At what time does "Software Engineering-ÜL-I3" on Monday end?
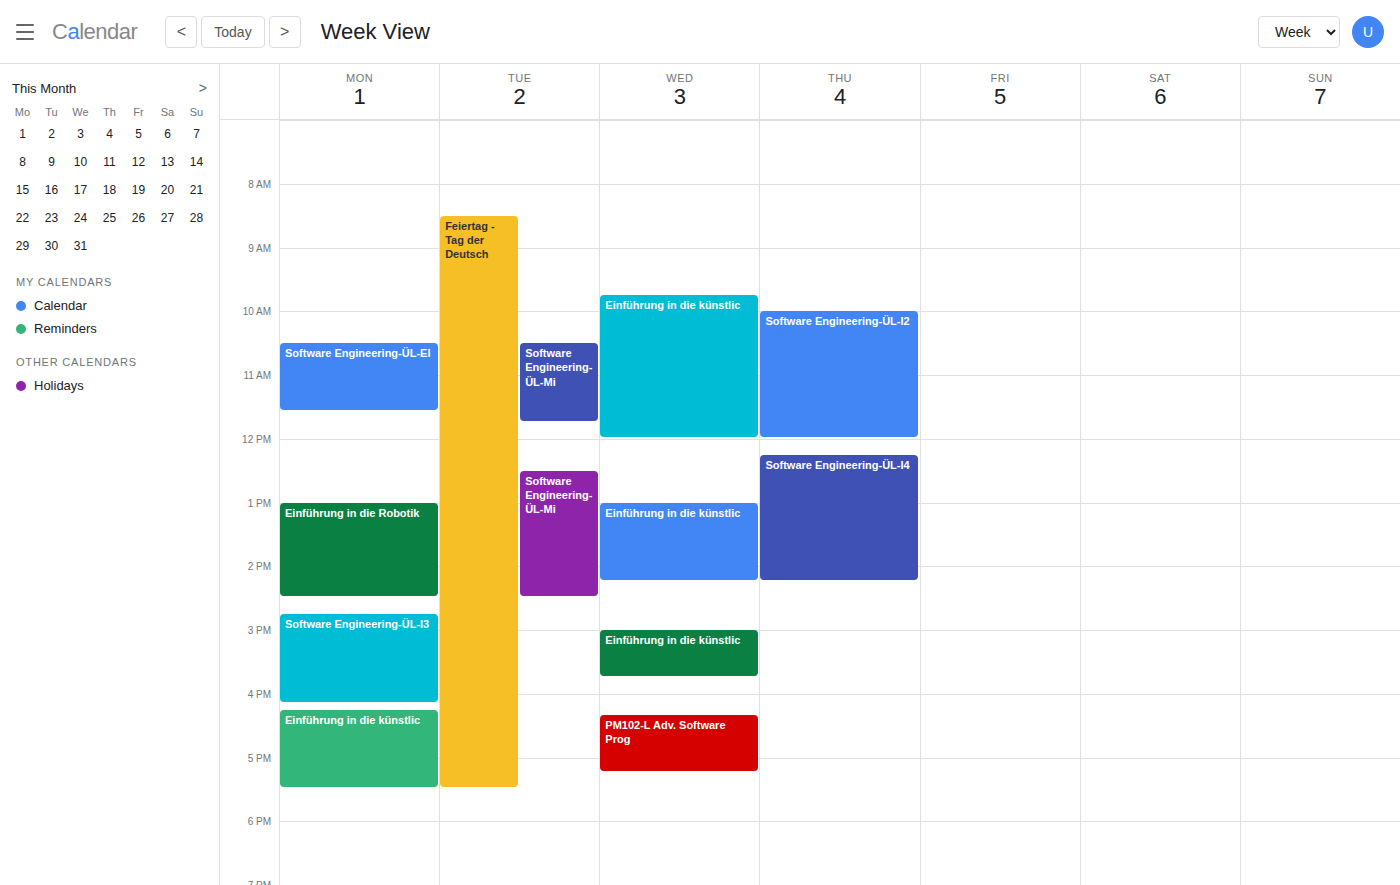
4:10 PM